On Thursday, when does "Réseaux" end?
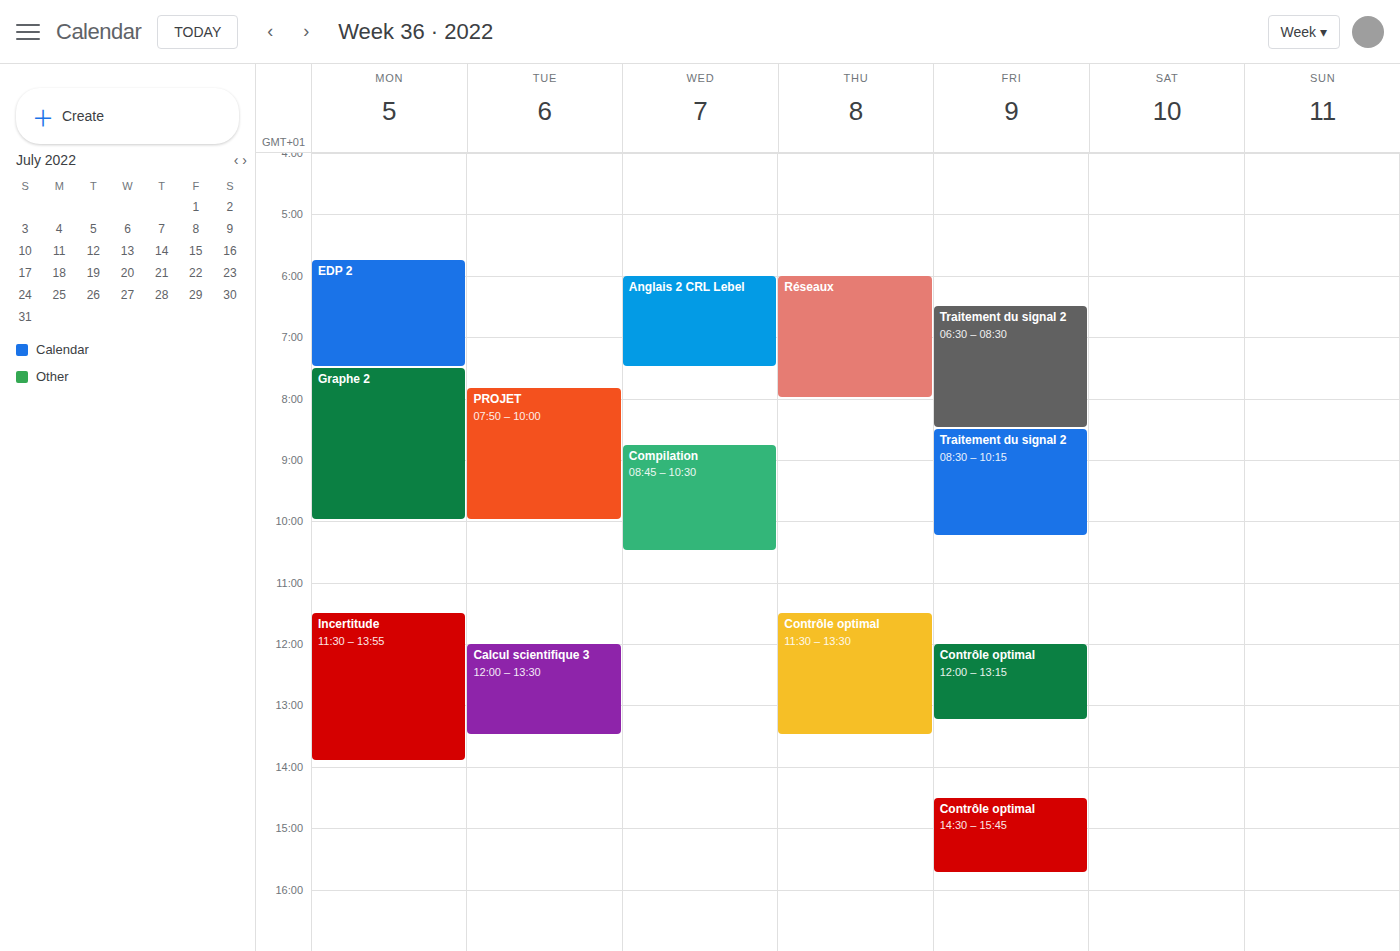
8:00 AM